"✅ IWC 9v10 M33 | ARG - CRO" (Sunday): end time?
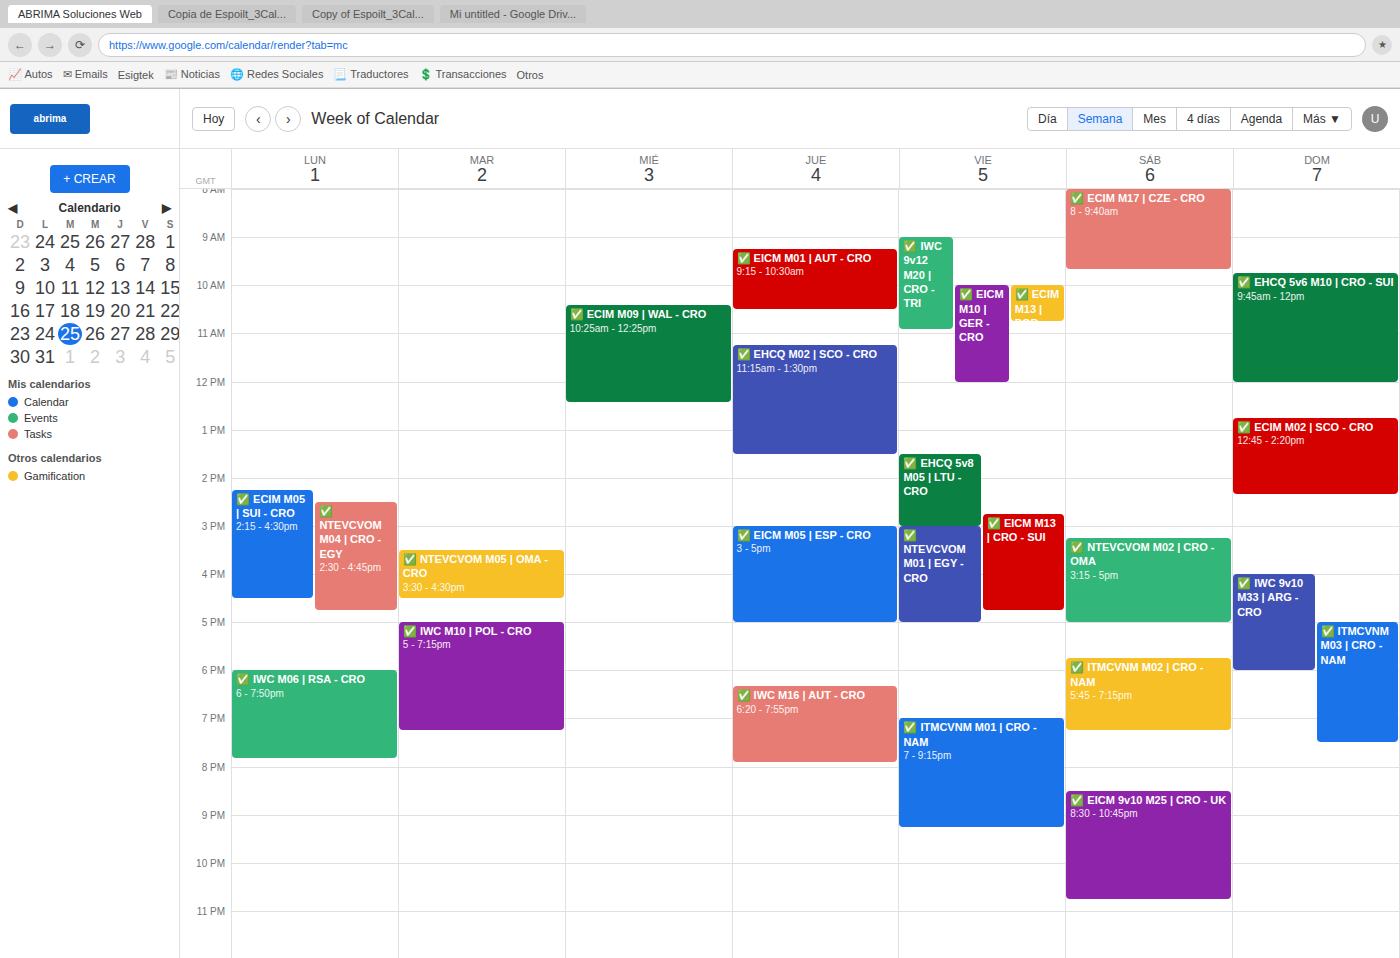
6:00 PM